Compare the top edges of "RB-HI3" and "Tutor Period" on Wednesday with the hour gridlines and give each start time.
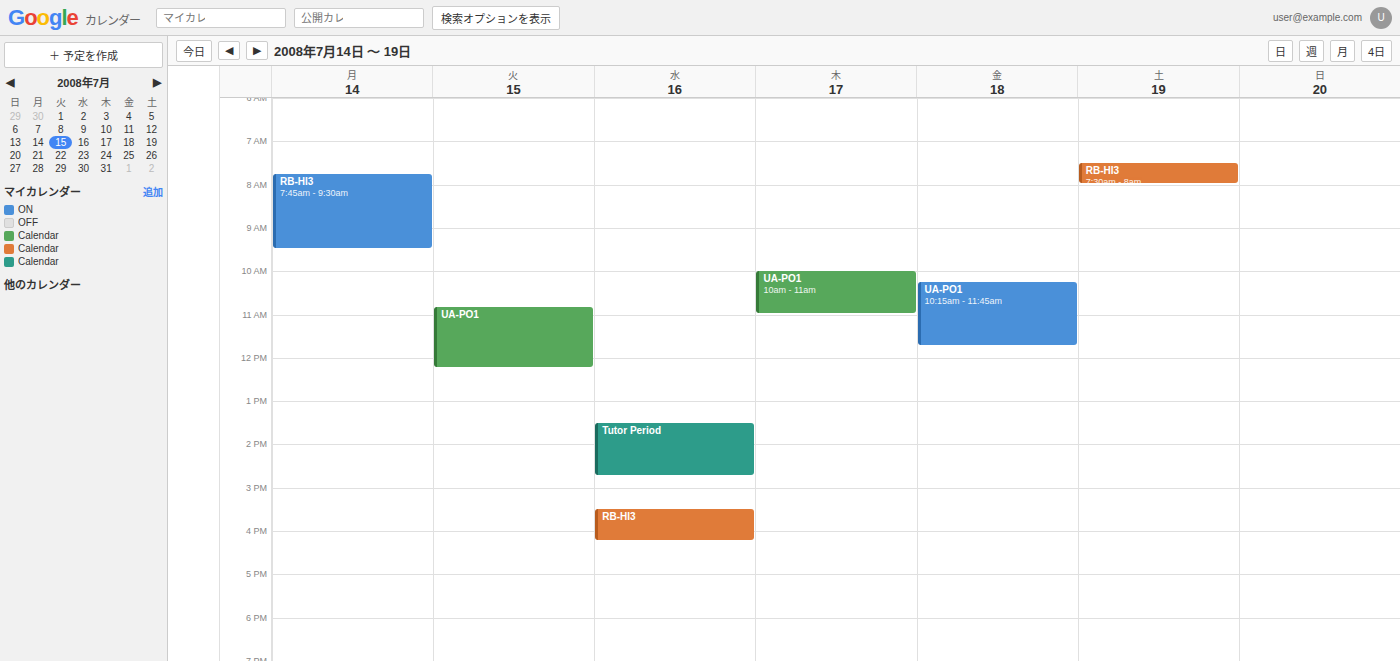
"RB-HI3": 3:30 PM, halfway between the 3 PM and 4 PM lines. "Tutor Period": 1:30 PM, halfway between the 1 PM and 2 PM lines.